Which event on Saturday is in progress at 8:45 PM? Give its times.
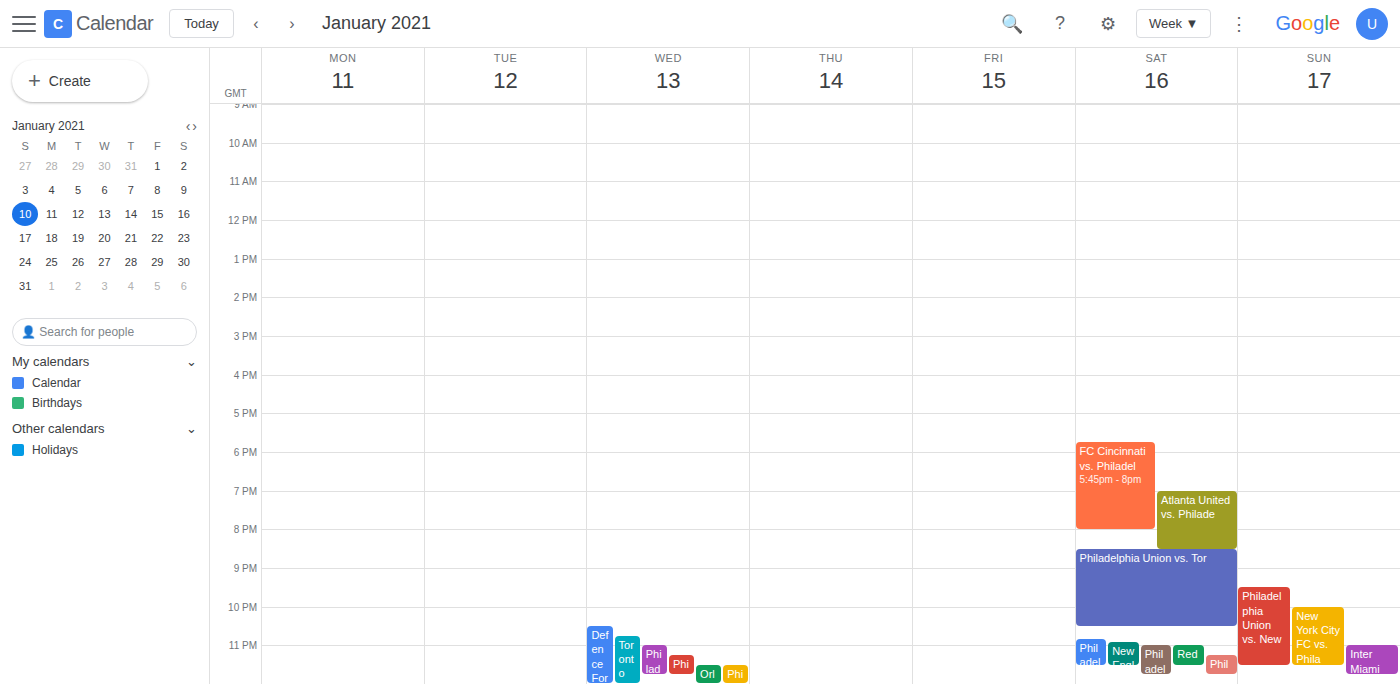
"Philadelphia Union vs. Tor", 8:30 PM to 10:30 PM